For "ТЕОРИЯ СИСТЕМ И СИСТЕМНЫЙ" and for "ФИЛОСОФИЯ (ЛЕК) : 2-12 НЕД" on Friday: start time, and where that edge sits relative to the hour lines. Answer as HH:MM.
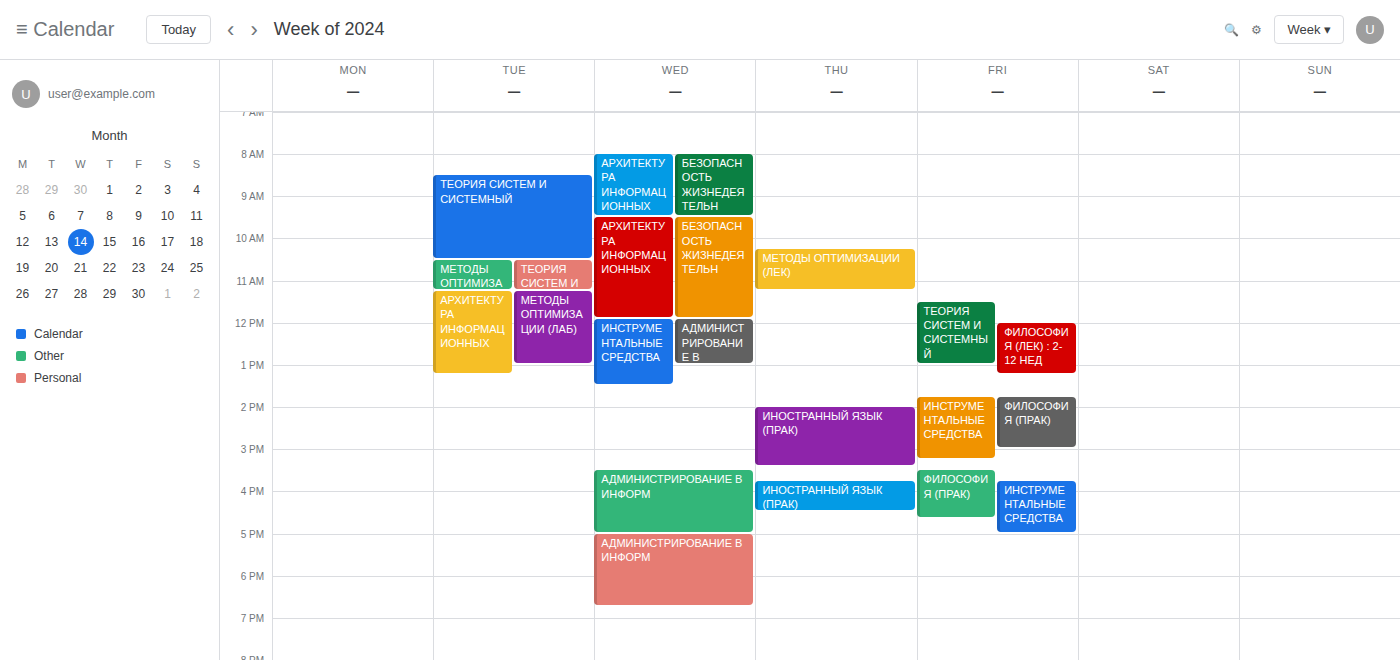
"ТЕОРИЯ СИСТЕМ И СИСТЕМНЫЙ": 11:30, halfway between the 11:00 and 12:00 lines. "ФИЛОСОФИЯ (ЛЕК) : 2-12 НЕД": 12:00, exactly on the 12:00 line.